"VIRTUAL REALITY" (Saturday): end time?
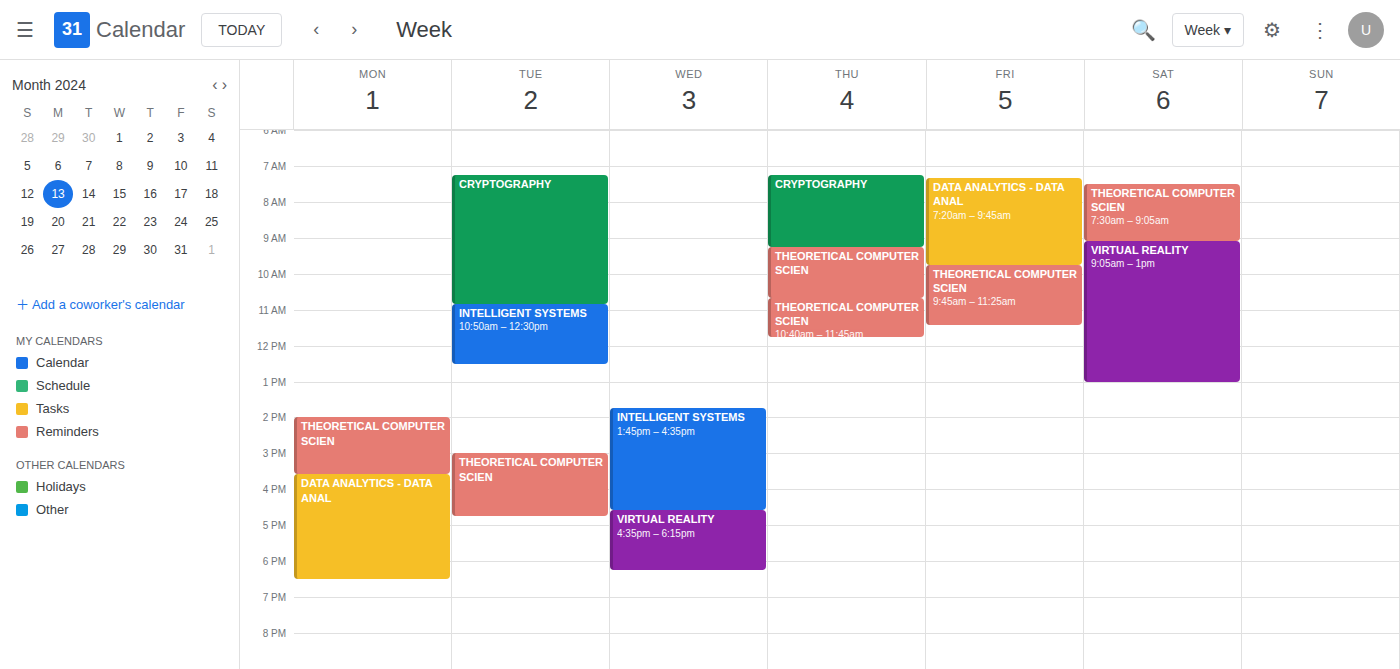
1:00 PM